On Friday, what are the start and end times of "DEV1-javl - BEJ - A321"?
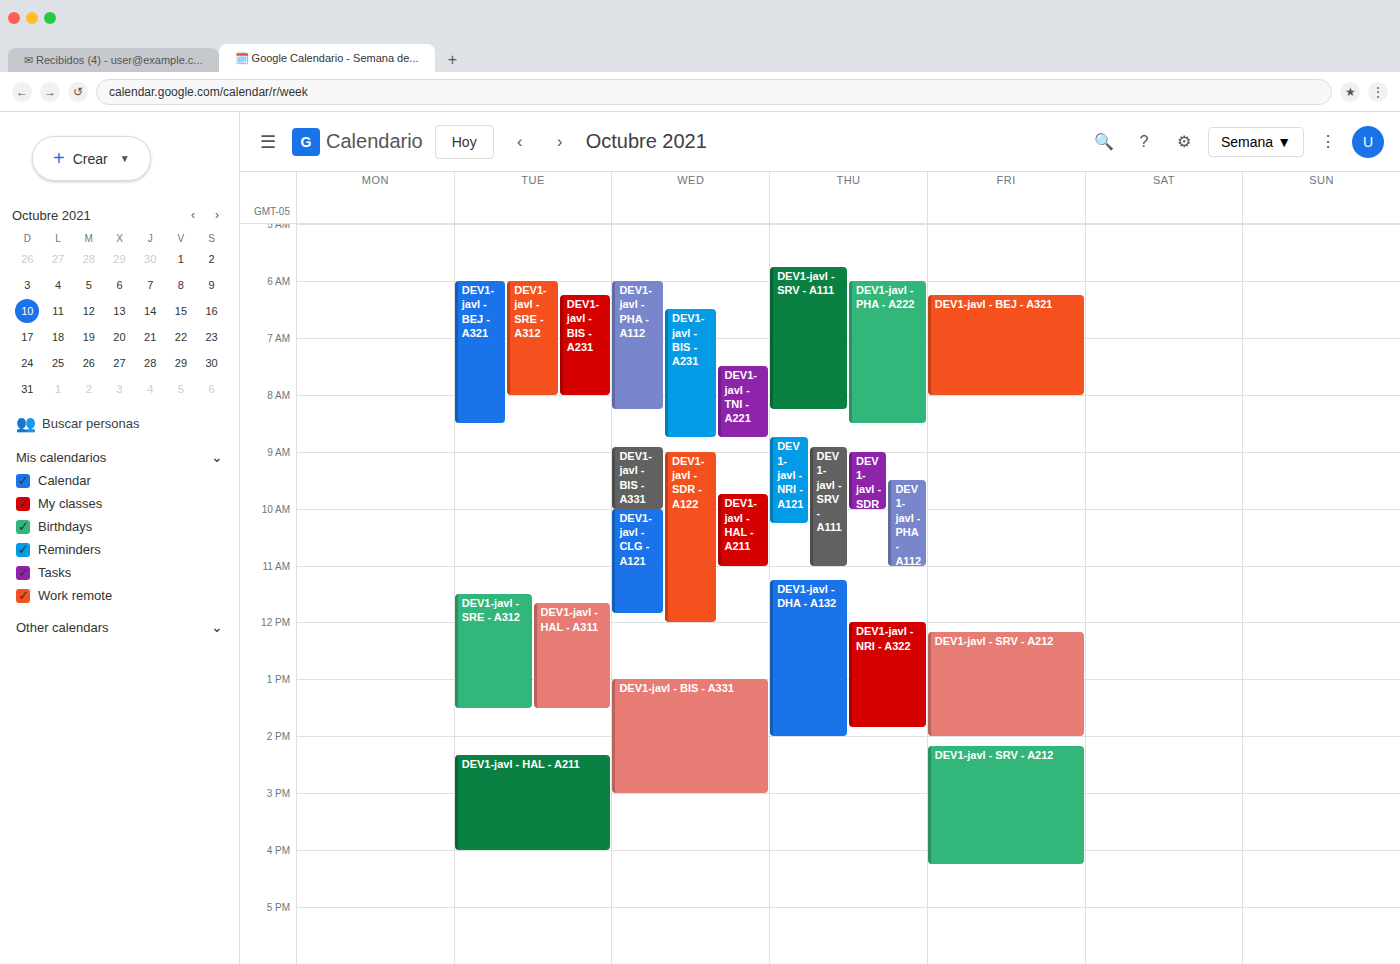
6:15 AM to 8:00 AM